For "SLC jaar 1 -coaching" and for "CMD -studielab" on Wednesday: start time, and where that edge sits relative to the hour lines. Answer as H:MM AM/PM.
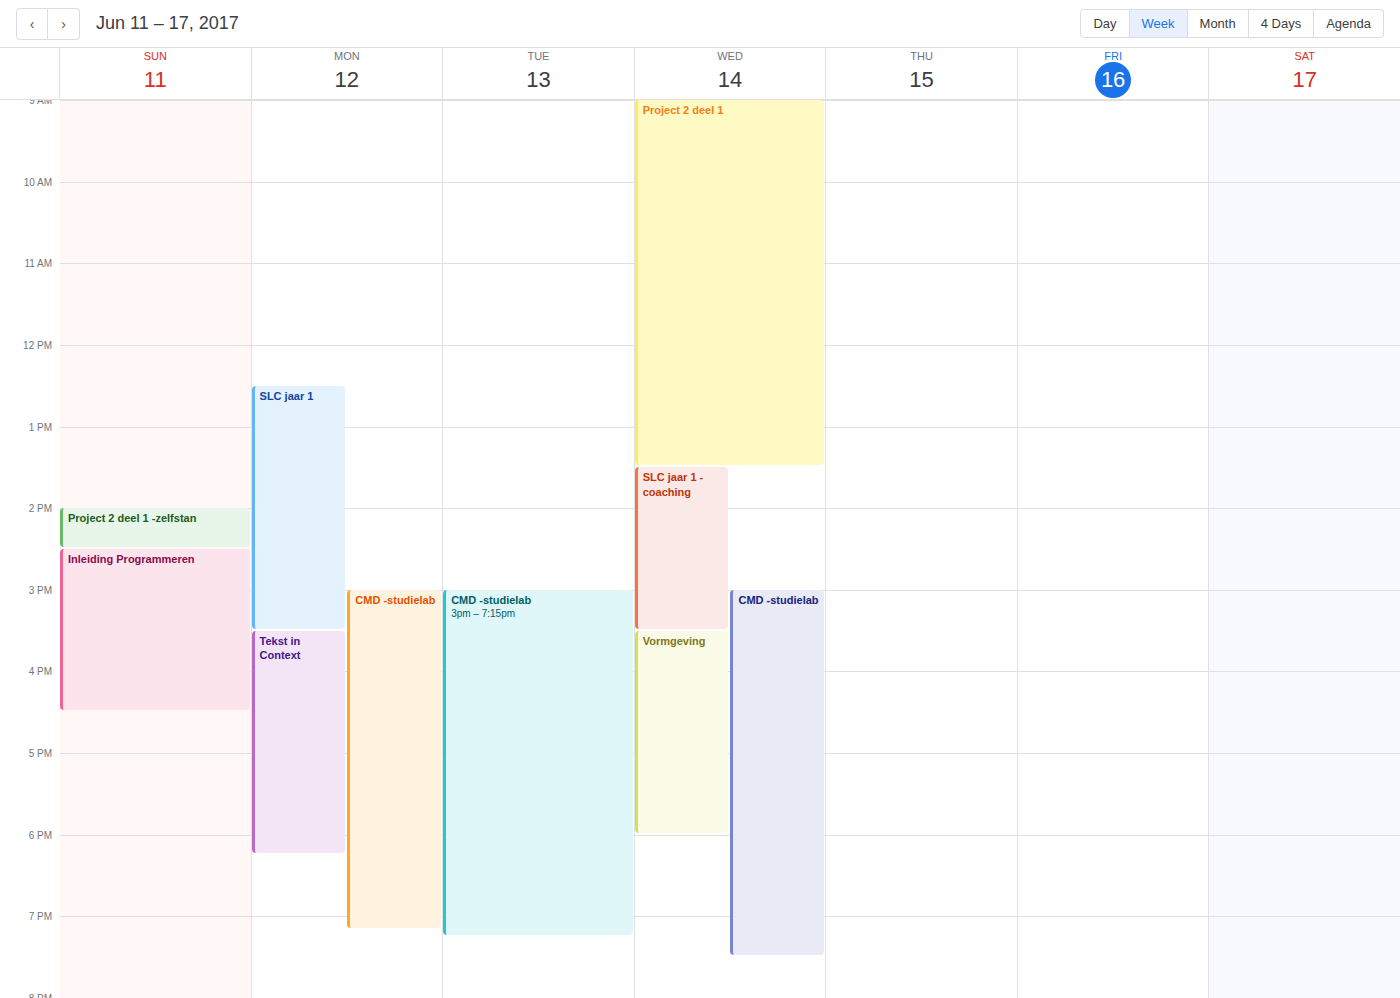
"SLC jaar 1 -coaching": 1:30 PM, halfway between the 1 PM and 2 PM lines. "CMD -studielab": 3:00 PM, exactly on the 3 PM line.